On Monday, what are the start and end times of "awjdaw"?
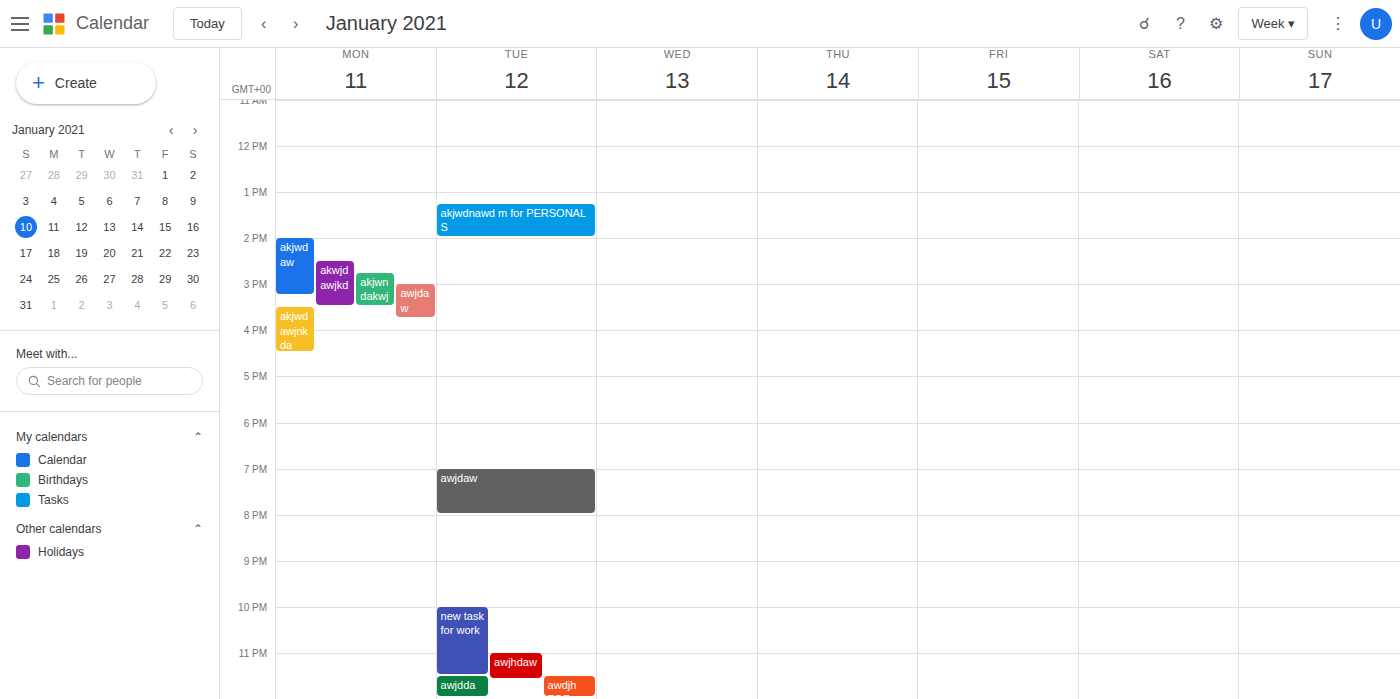
15:00 to 15:45